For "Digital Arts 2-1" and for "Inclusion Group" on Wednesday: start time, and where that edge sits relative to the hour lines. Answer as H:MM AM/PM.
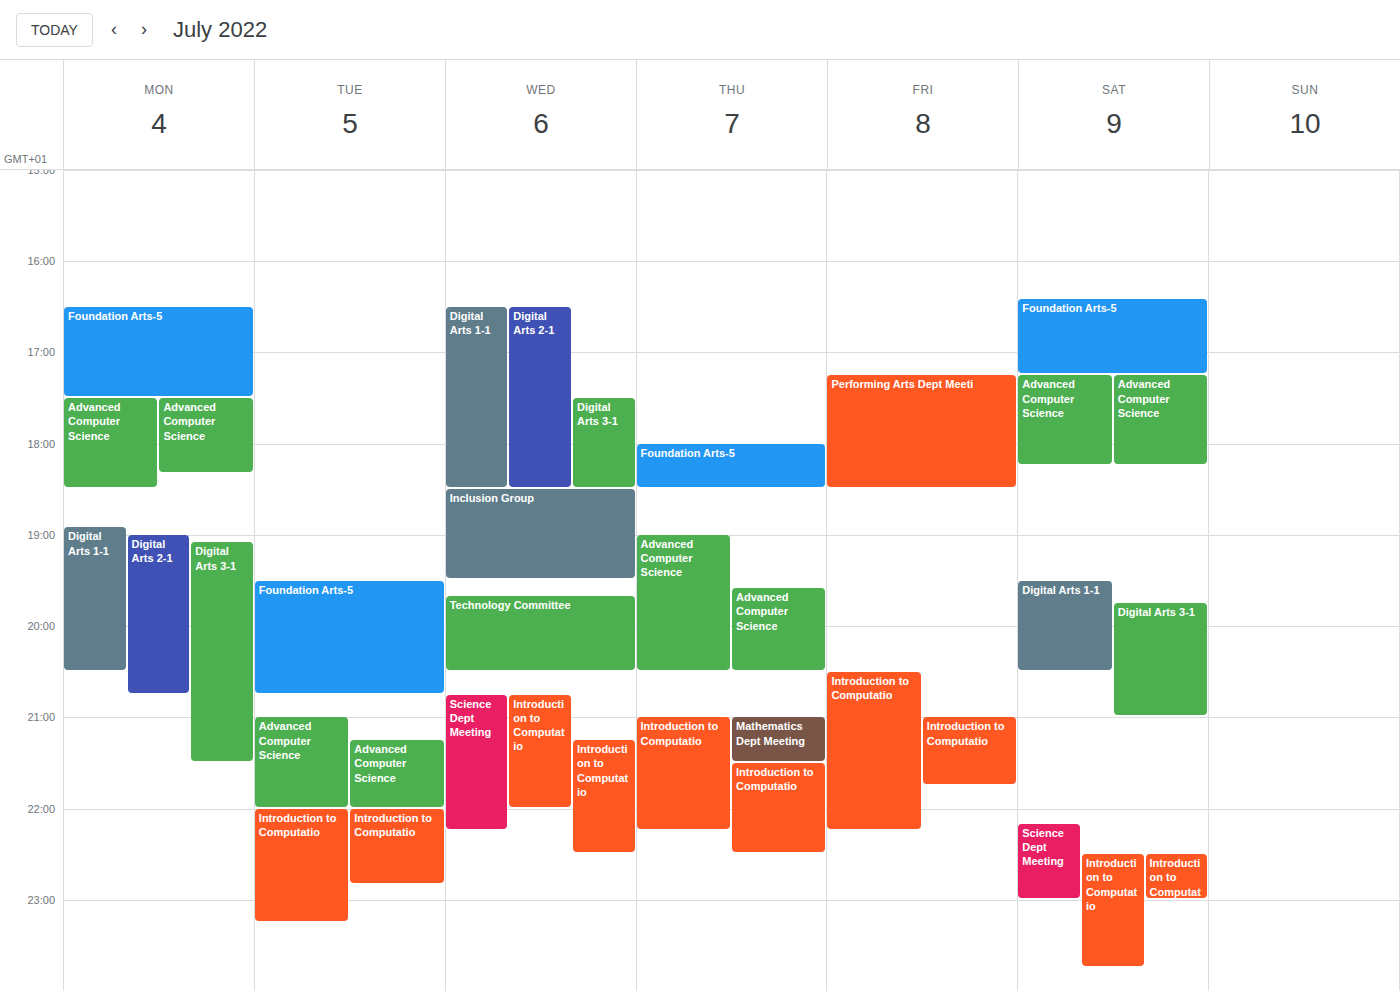
"Digital Arts 2-1": 4:30 PM, halfway between the 4 PM and 5 PM lines. "Inclusion Group": 6:30 PM, halfway between the 6 PM and 7 PM lines.